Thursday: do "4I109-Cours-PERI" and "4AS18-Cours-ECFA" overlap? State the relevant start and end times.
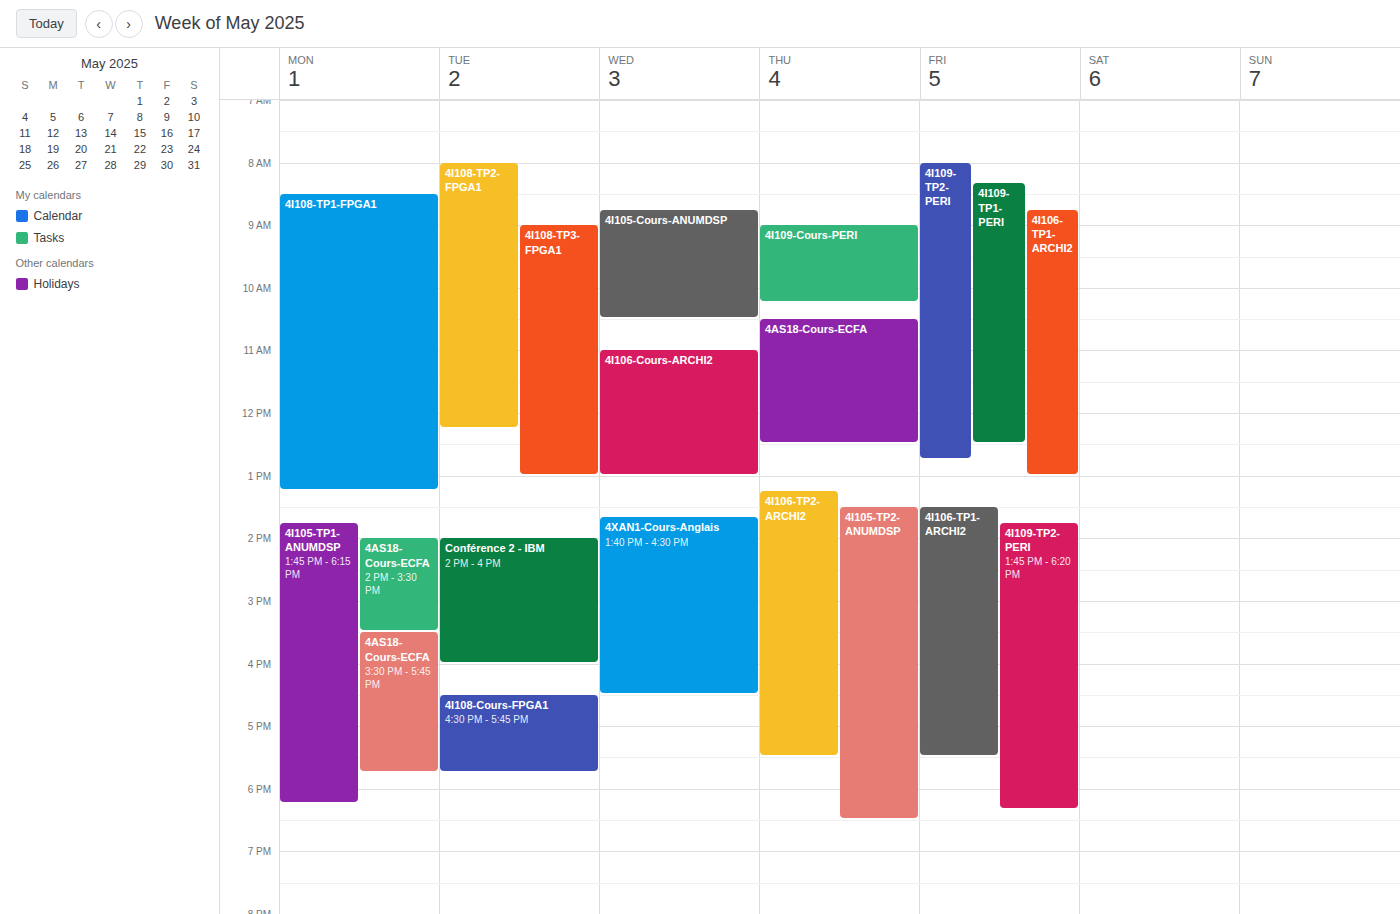
"4I109-Cours-PERI" ends at 10:15 AM and "4AS18-Cours-ECFA" starts at 10:30 AM -- no overlap.